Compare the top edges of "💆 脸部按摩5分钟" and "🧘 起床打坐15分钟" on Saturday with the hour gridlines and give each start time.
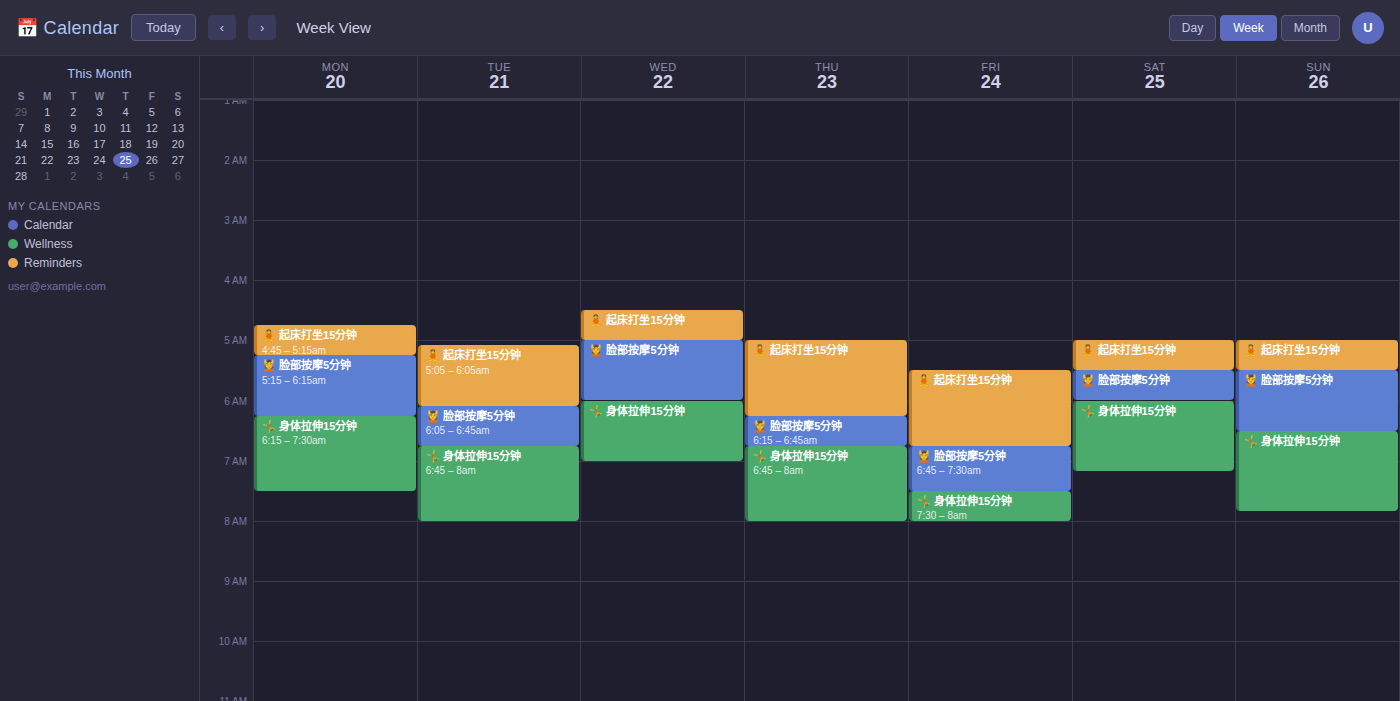
"💆 脸部按摩5分钟": 5:30 AM, halfway between the 5 AM and 6 AM lines. "🧘 起床打坐15分钟": 5:00 AM, exactly on the 5 AM line.